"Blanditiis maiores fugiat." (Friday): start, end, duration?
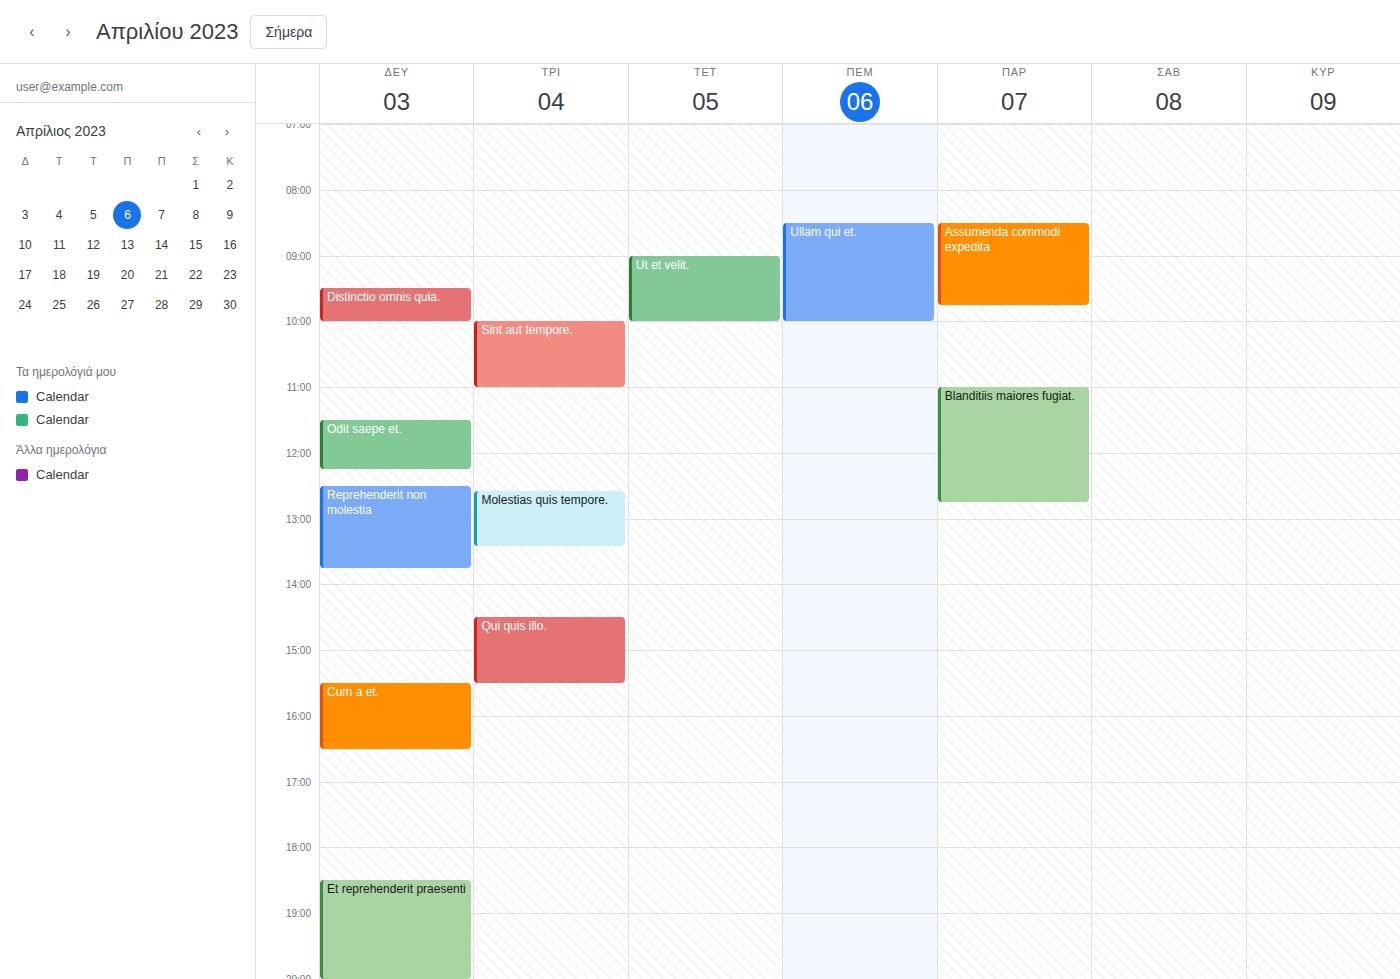
11:00 AM to 12:45 PM, 1 hour 45 minutes